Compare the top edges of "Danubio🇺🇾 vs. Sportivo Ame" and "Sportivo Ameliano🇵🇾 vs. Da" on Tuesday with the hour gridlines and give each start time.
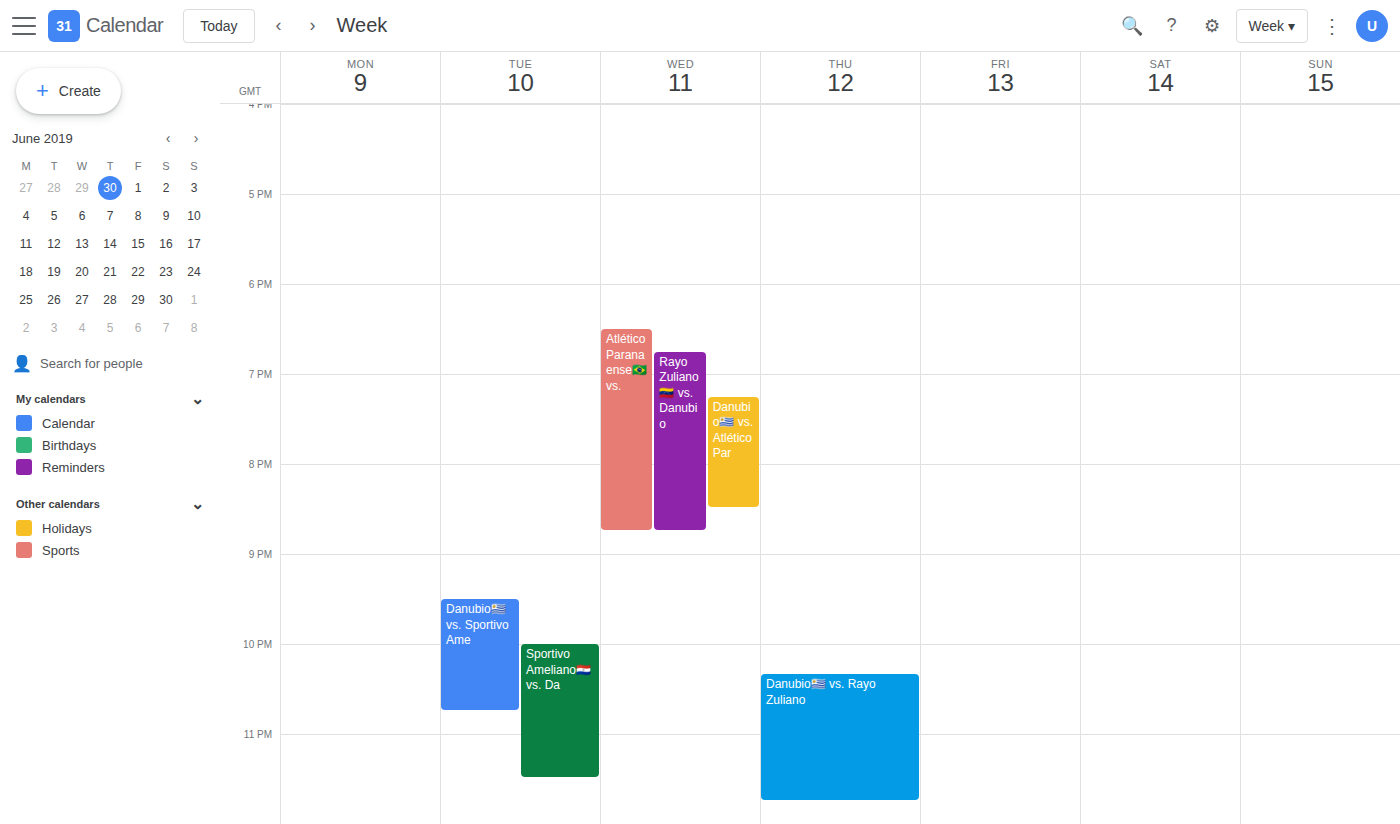
"Danubio🇺🇾 vs. Sportivo Ame": 9:30 PM, halfway between the 9 PM and 10 PM lines. "Sportivo Ameliano🇵🇾 vs. Da": 10:00 PM, exactly on the 10 PM line.